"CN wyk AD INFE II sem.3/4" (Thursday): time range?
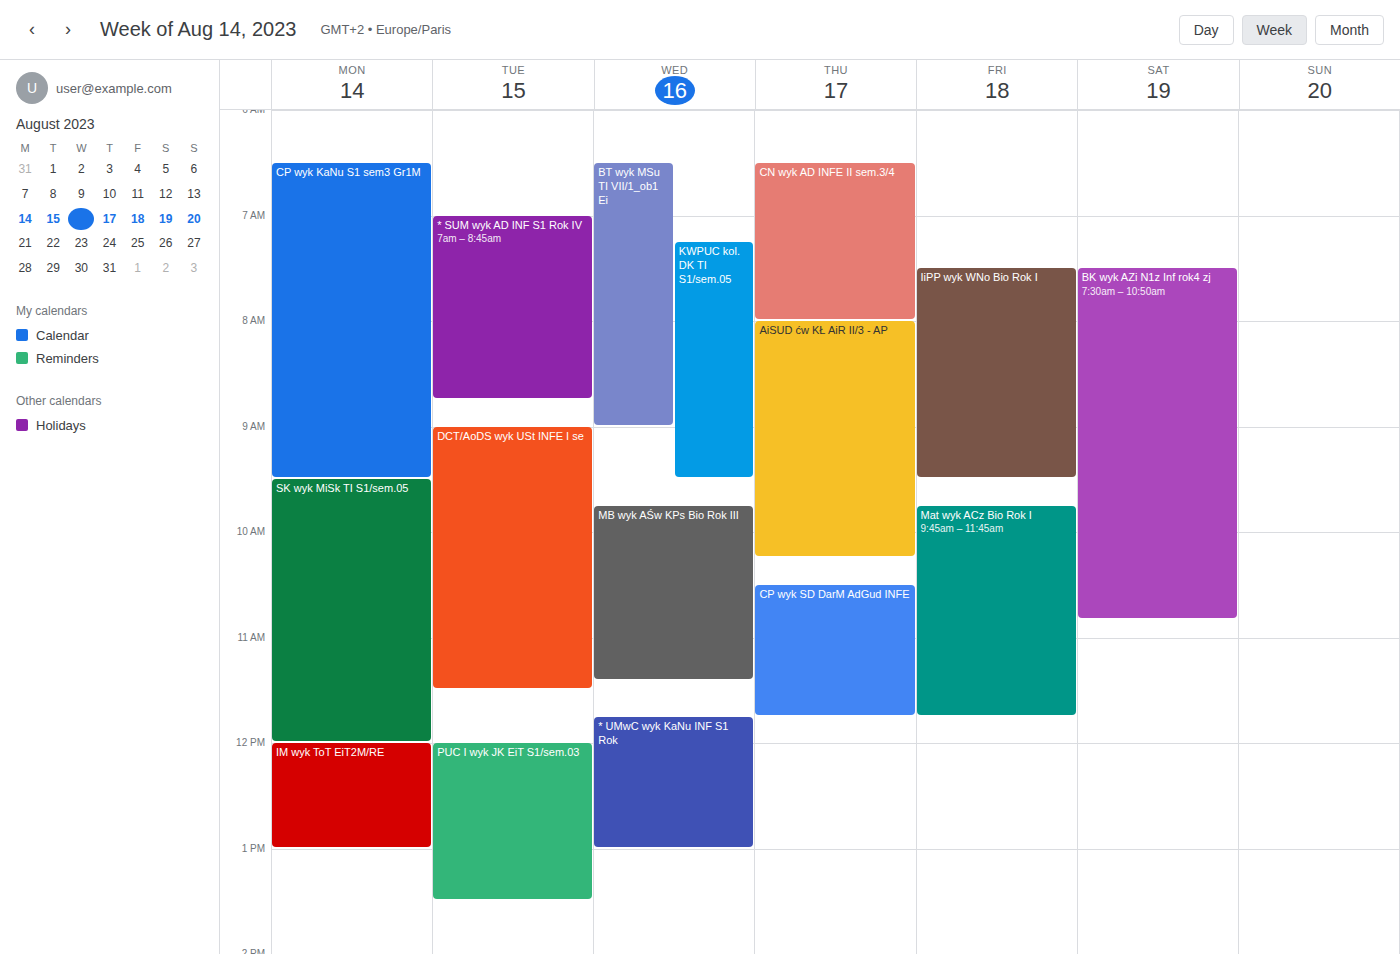
6:30 AM to 8:00 AM